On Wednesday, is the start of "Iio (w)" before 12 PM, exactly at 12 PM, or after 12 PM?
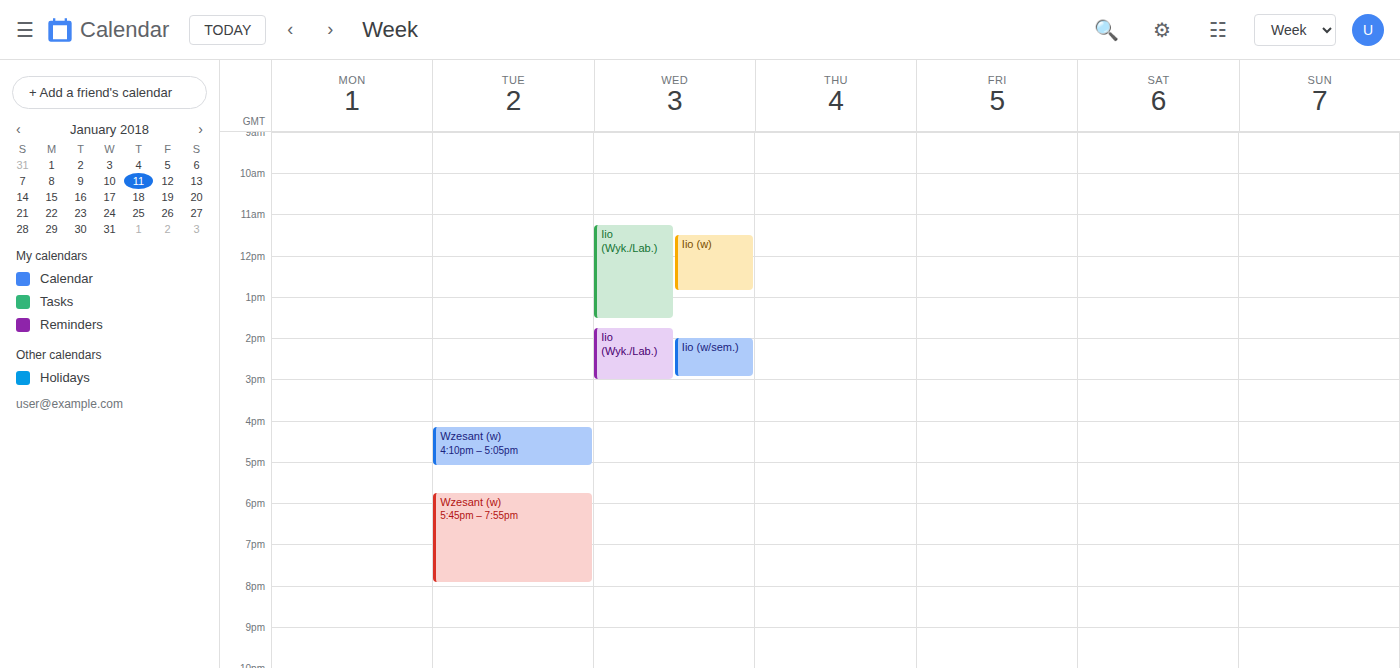
11:30 AM -- before 12 PM, 30 minutes above the 12 PM line.